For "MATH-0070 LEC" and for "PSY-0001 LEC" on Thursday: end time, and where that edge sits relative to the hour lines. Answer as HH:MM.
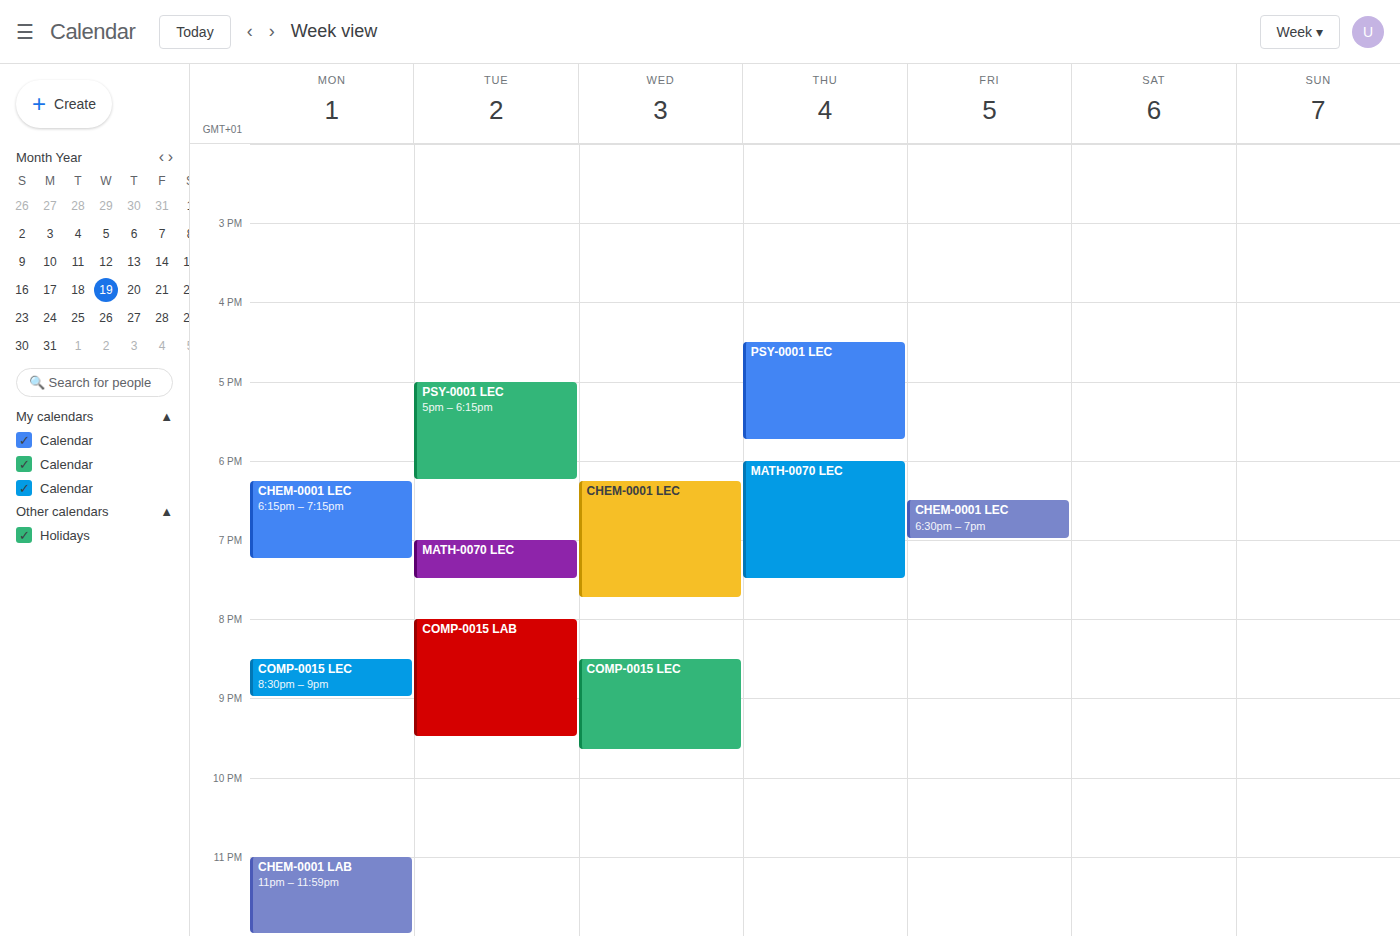
"MATH-0070 LEC": 19:30, halfway between the 19:00 and 20:00 lines. "PSY-0001 LEC": 17:45, neither: three quarters of the way from the 17:00 line to the 18:00 line.